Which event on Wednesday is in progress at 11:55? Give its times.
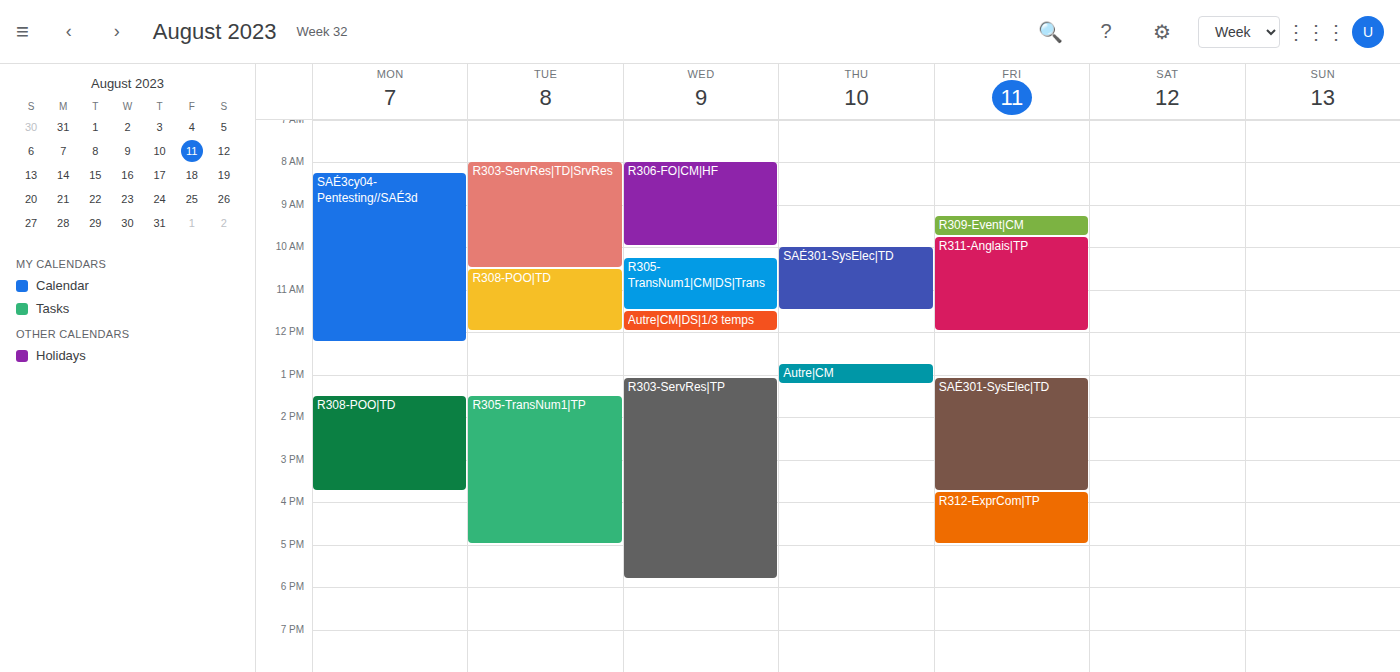
"Autre|CM|DS|1/3 temps", 11:30 to 12:00